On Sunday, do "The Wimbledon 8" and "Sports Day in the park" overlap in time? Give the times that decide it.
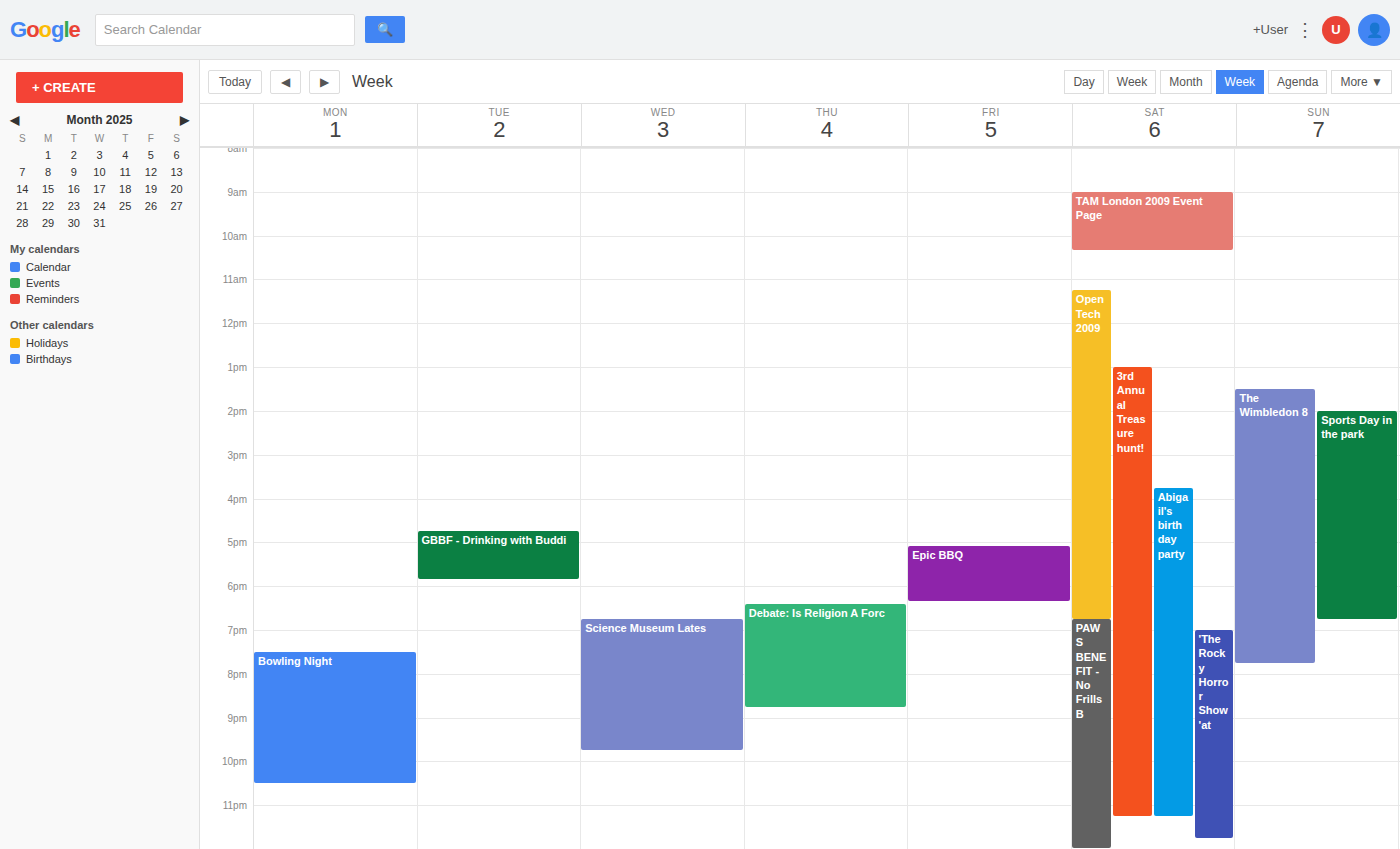
"Sports Day in the park" runs 2:00 PM to 6:45 PM, inside "The Wimbledon 8" -- they overlap.